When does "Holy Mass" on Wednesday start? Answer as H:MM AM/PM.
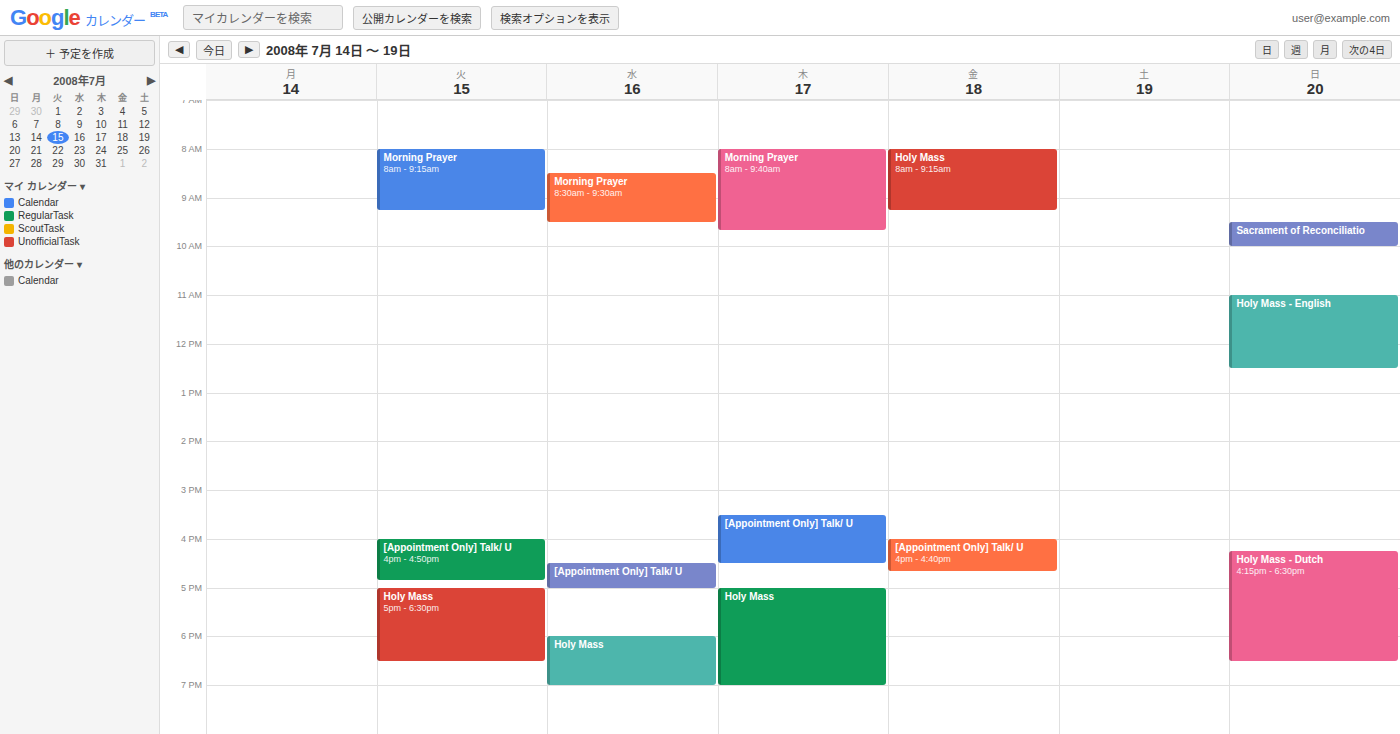
6:00 PM